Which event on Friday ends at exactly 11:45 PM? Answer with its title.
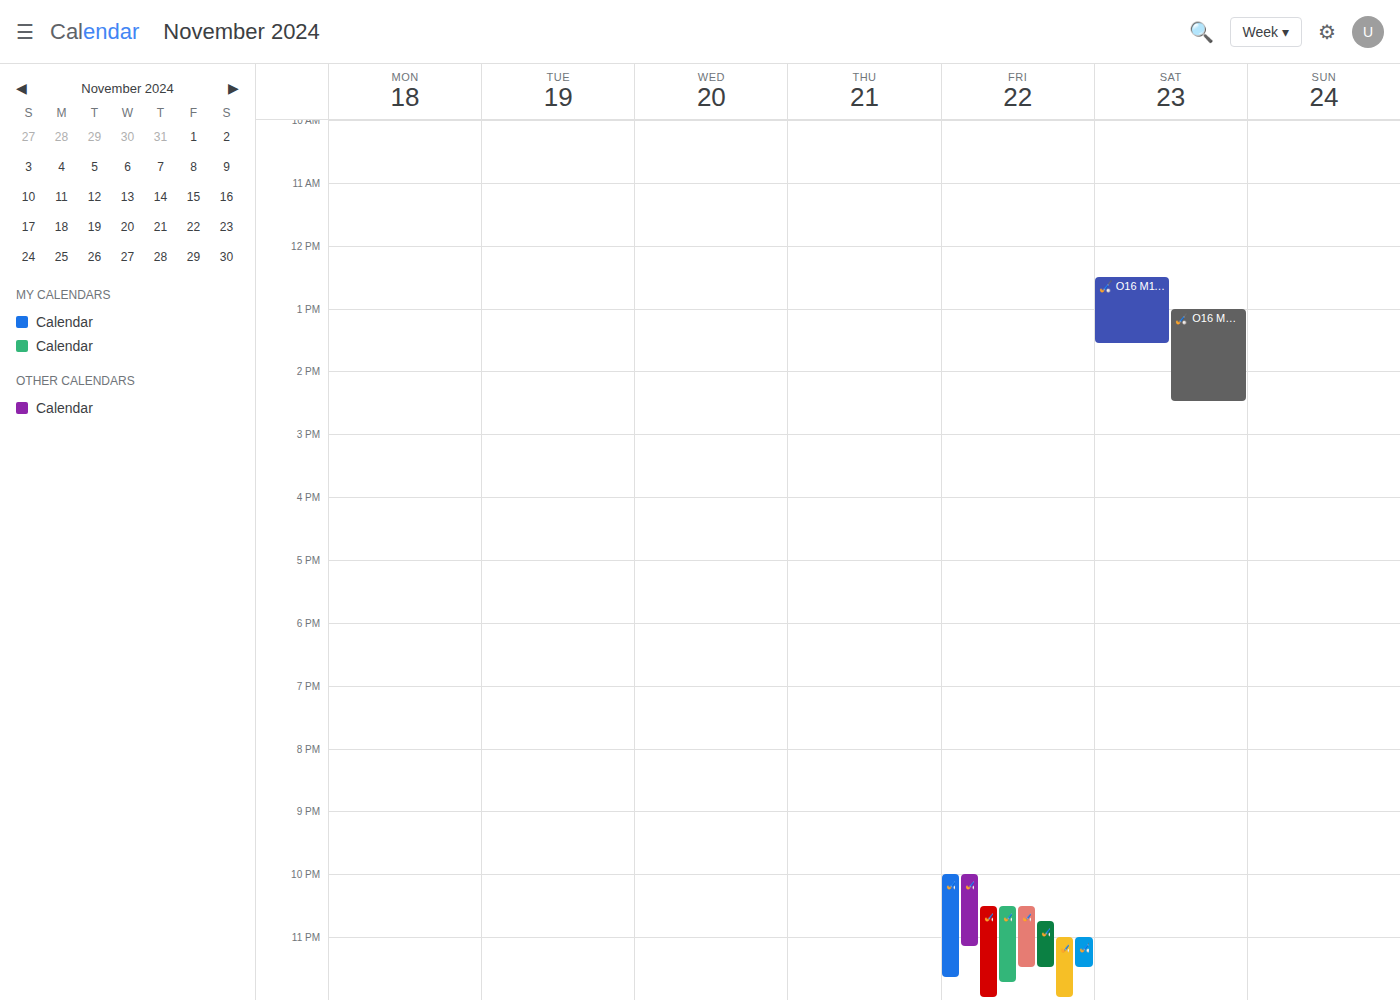
"🏑 O16 M36 | Fletiomare JO1"